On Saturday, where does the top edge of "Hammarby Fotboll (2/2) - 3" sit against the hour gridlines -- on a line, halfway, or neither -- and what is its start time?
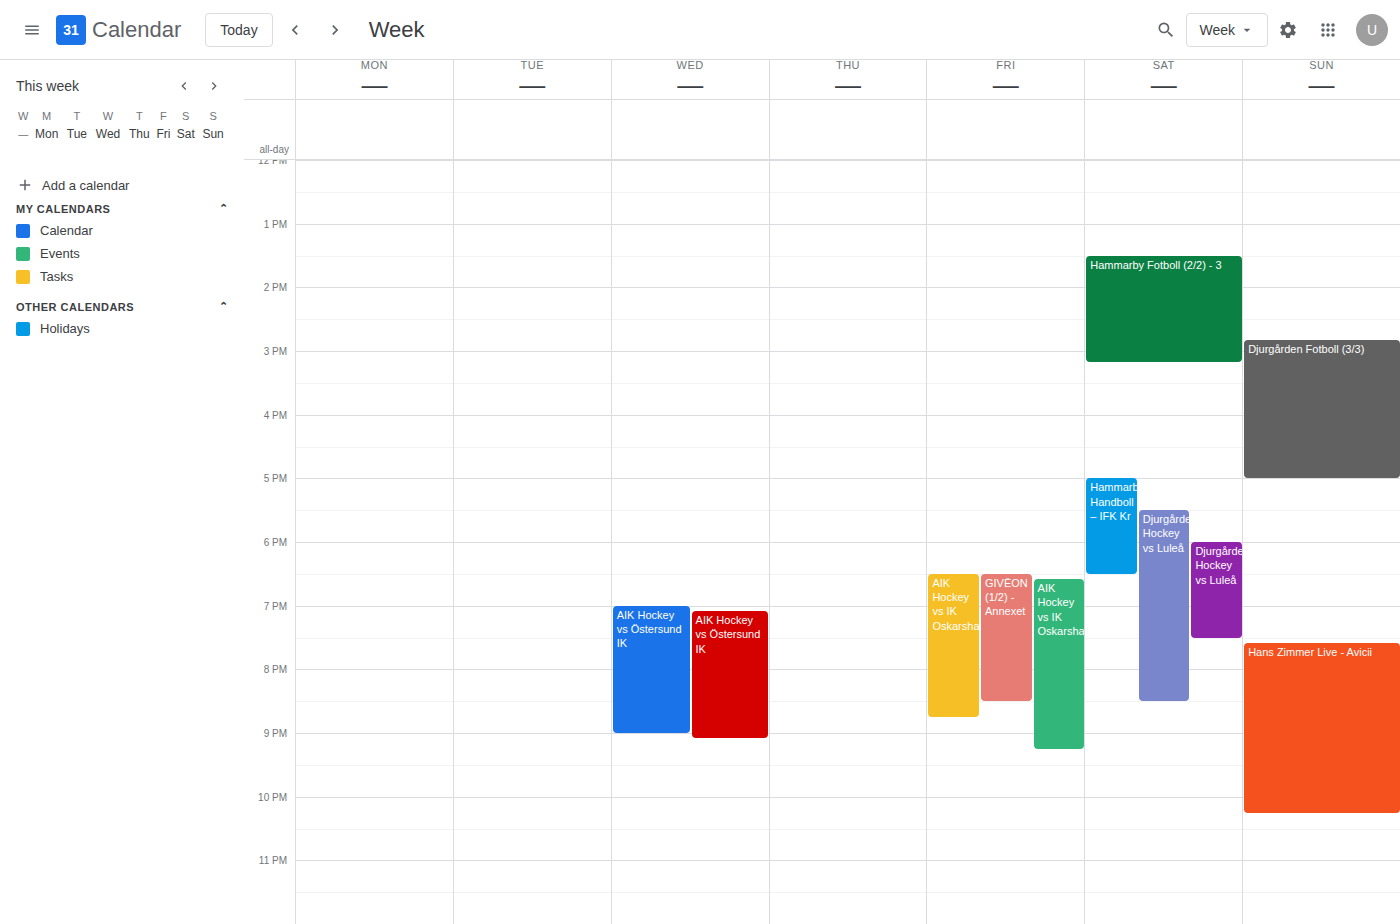
13:30 -- halfway between the 13:00 and 14:00 lines.